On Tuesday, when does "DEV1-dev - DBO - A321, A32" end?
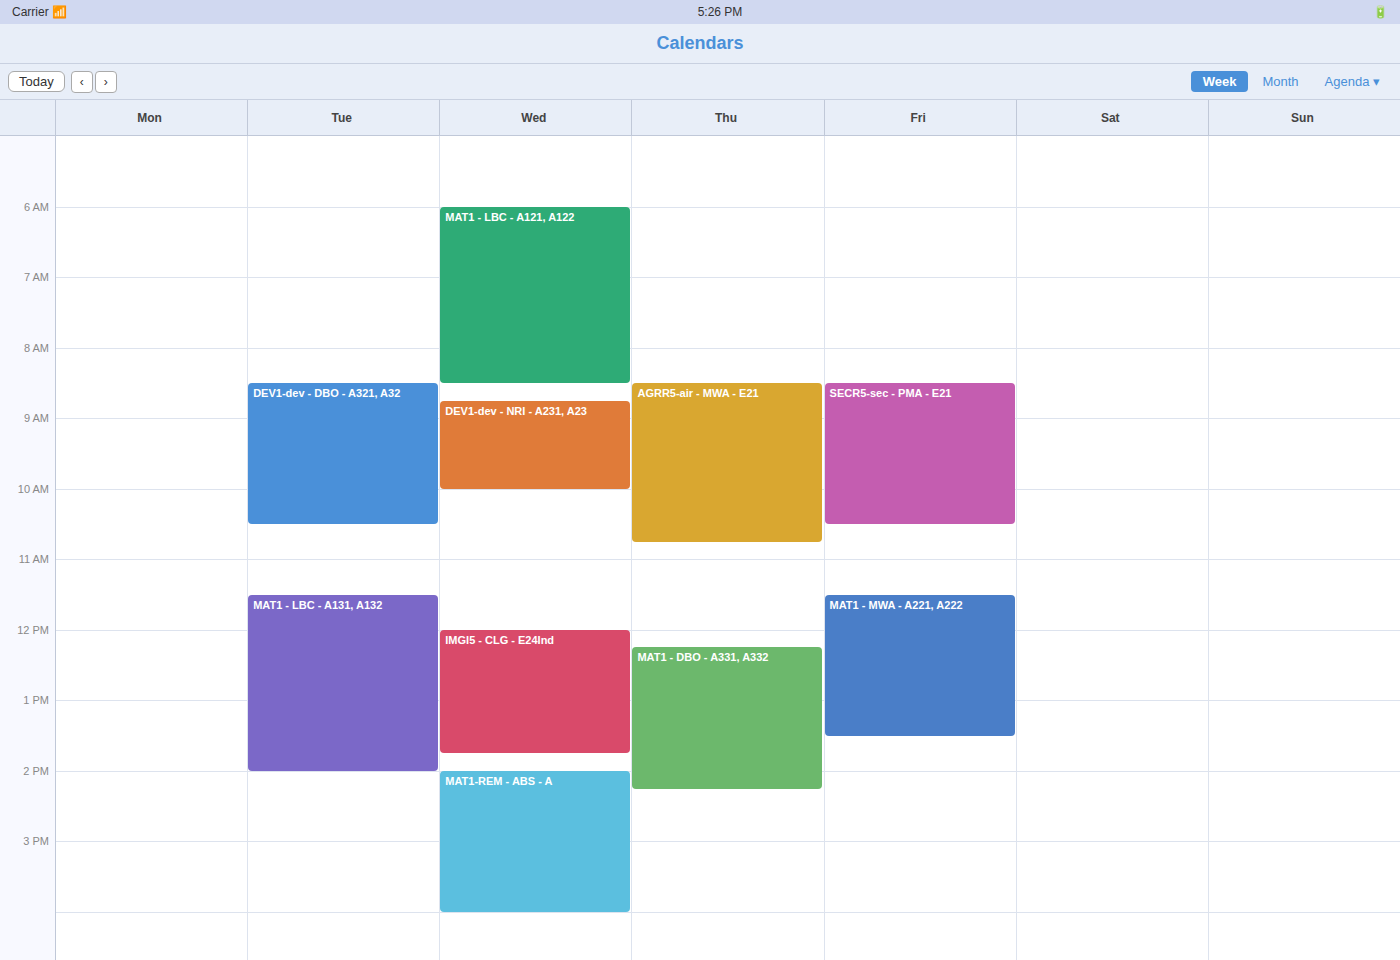
10:30